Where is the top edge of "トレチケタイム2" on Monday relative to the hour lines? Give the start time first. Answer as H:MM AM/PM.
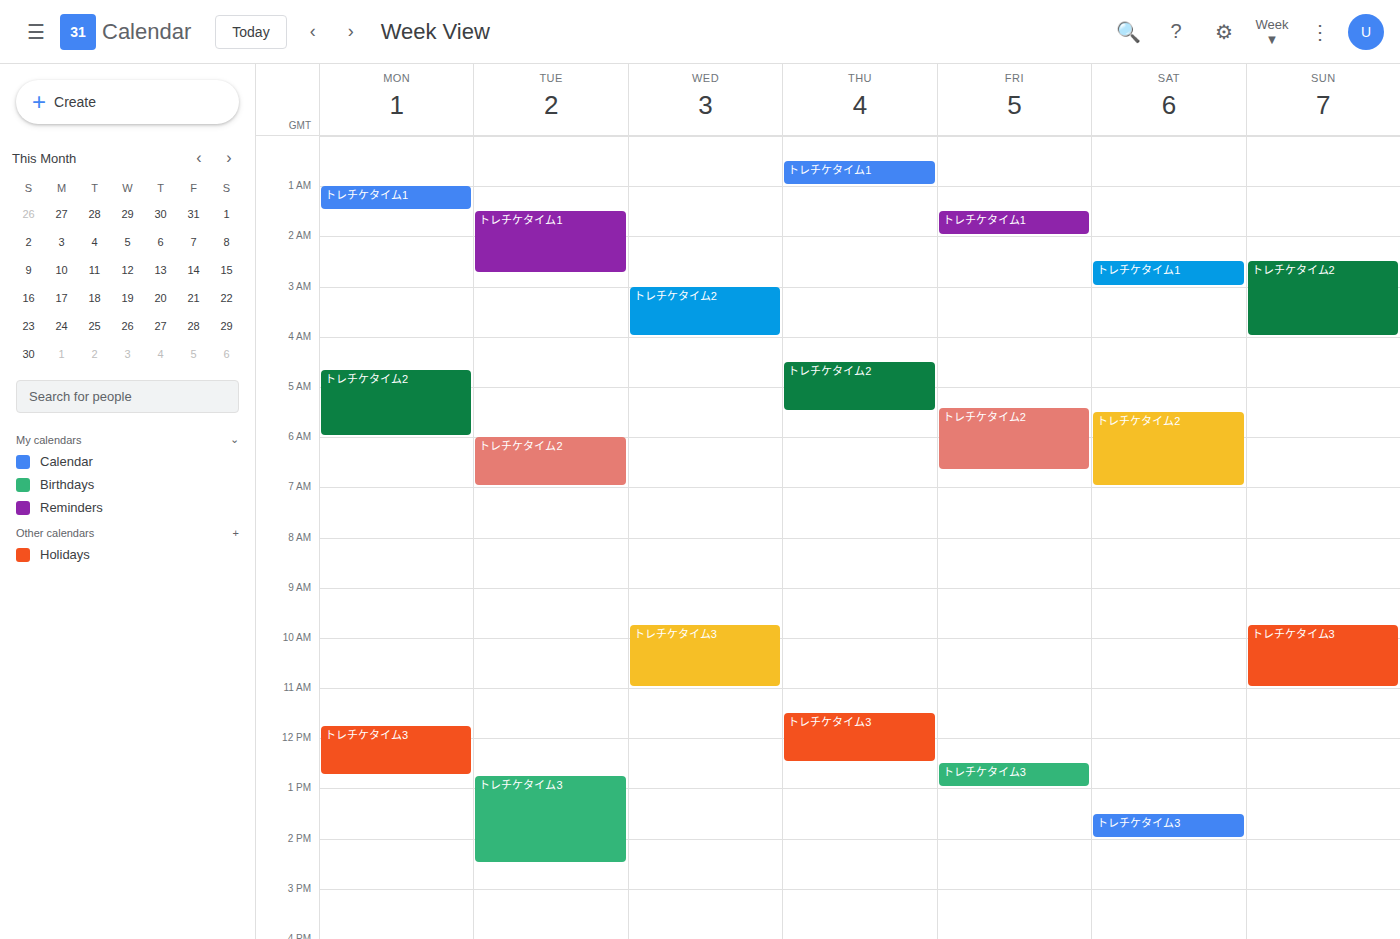
4:40 AM -- neither: 40 minutes below the 4 AM line and 20 minutes above the 5 AM line.